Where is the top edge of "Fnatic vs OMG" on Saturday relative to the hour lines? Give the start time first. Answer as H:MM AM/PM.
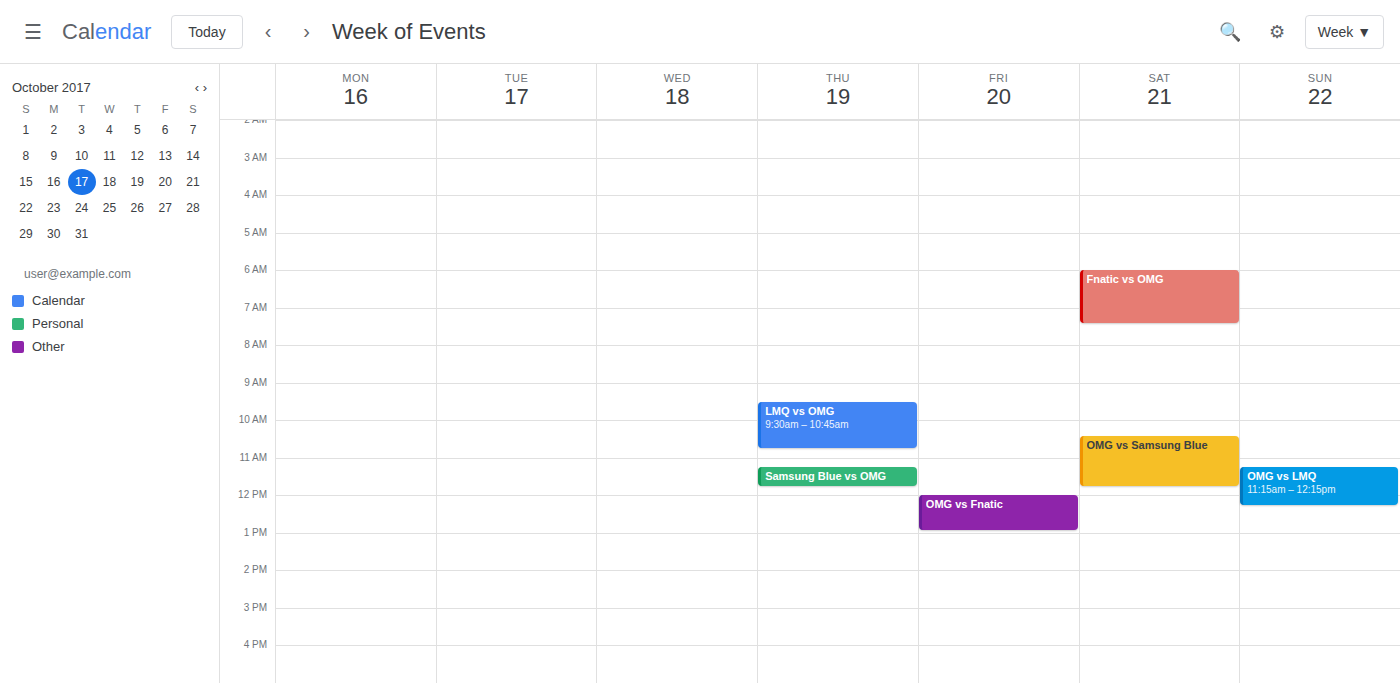
6:00 AM -- exactly on the 6 AM line.